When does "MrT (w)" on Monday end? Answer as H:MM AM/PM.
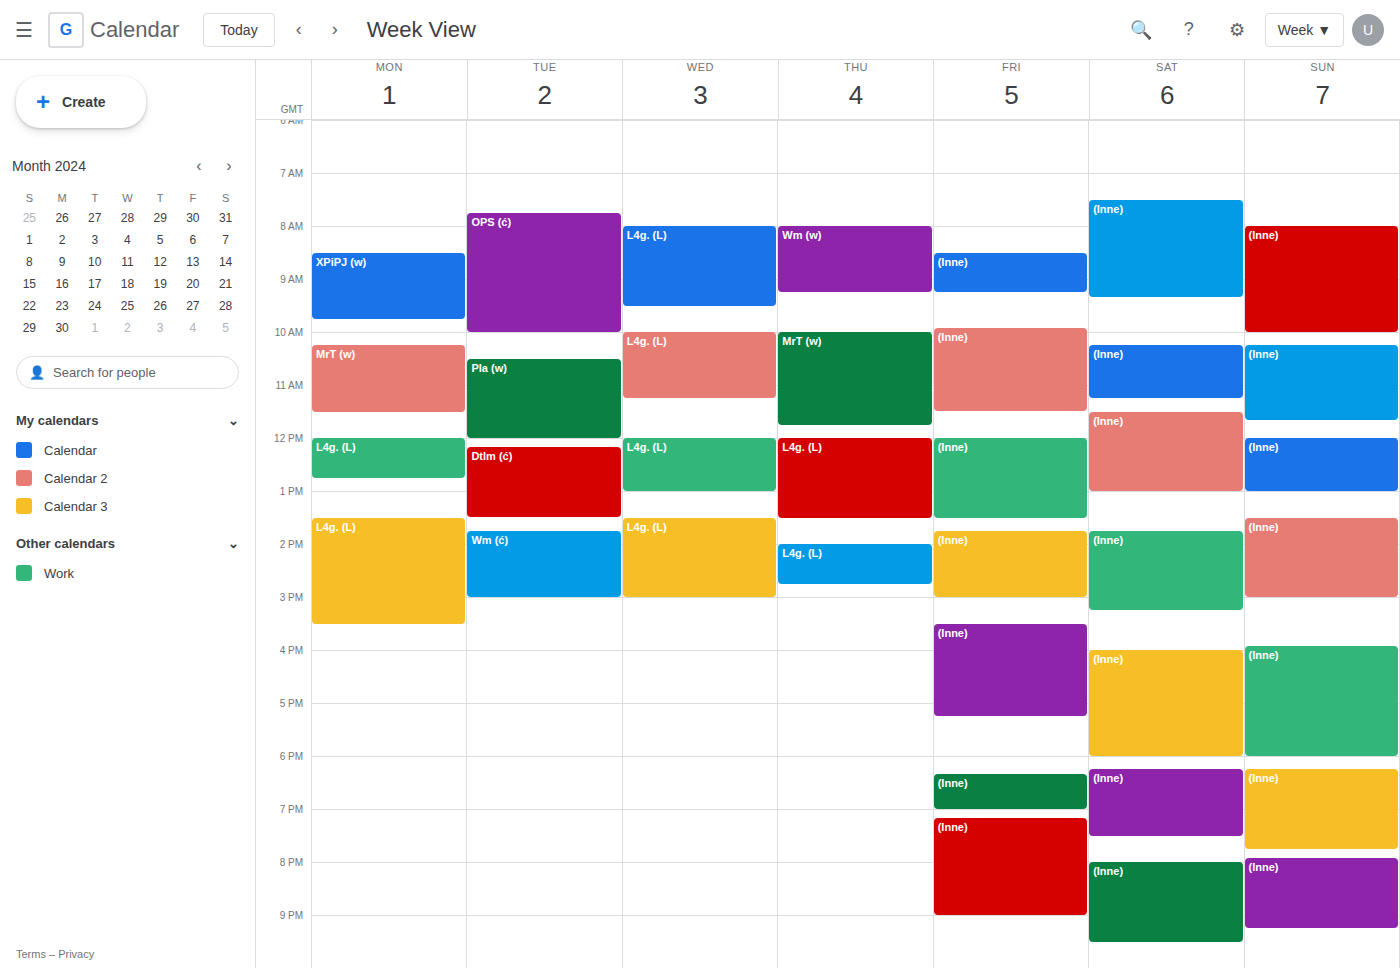
11:30 AM